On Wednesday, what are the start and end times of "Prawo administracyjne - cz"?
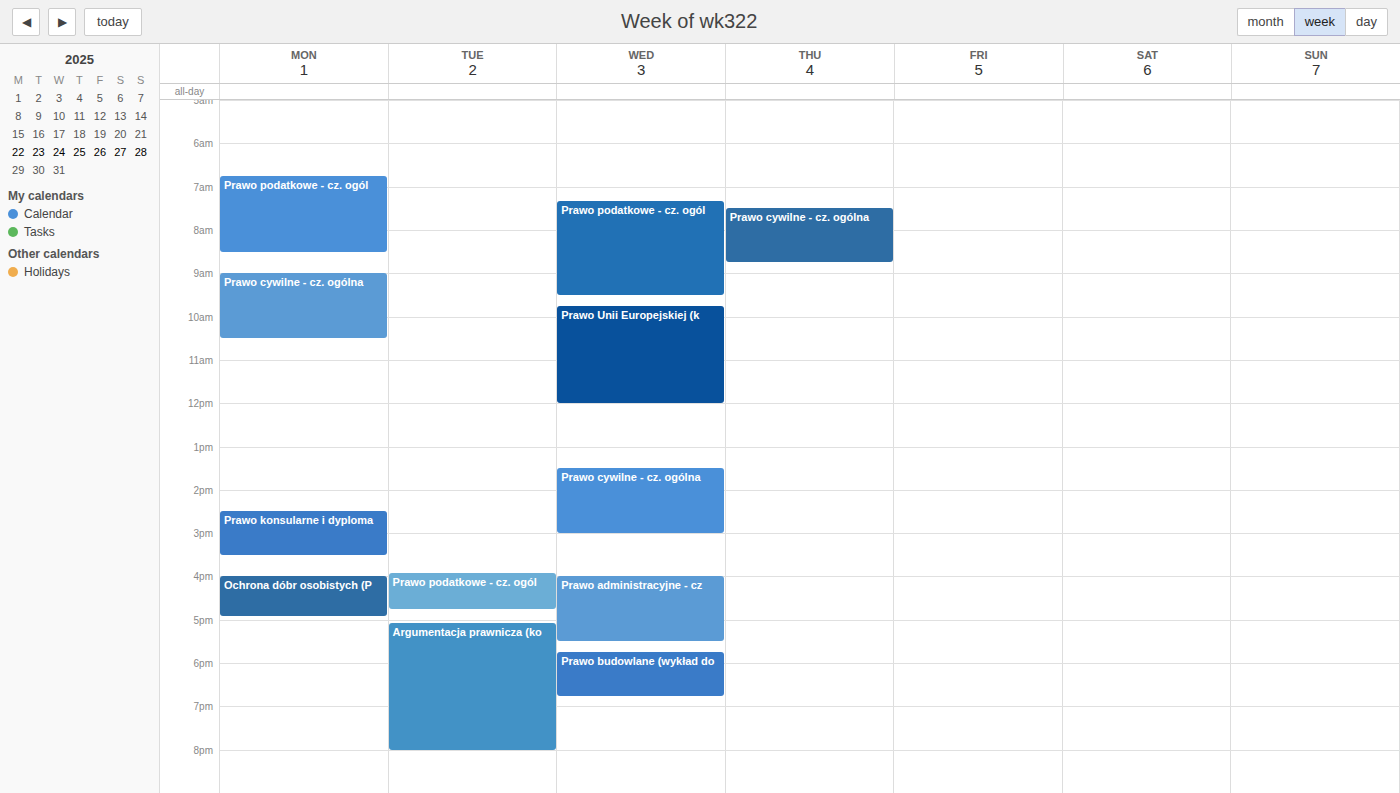
4:00 PM to 5:30 PM